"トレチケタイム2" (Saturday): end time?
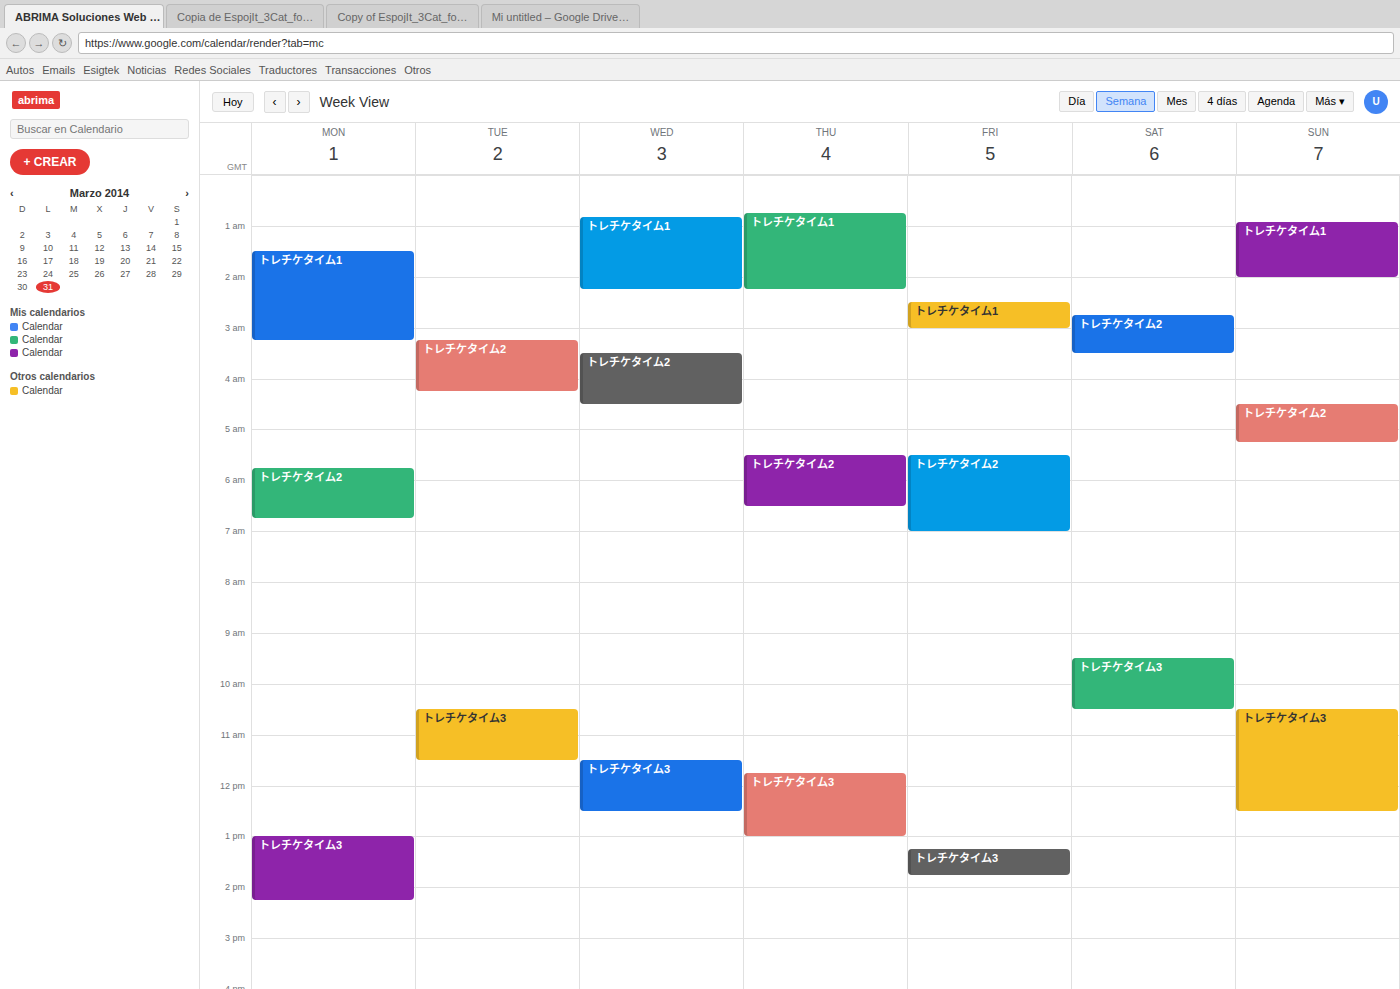
3:30 AM